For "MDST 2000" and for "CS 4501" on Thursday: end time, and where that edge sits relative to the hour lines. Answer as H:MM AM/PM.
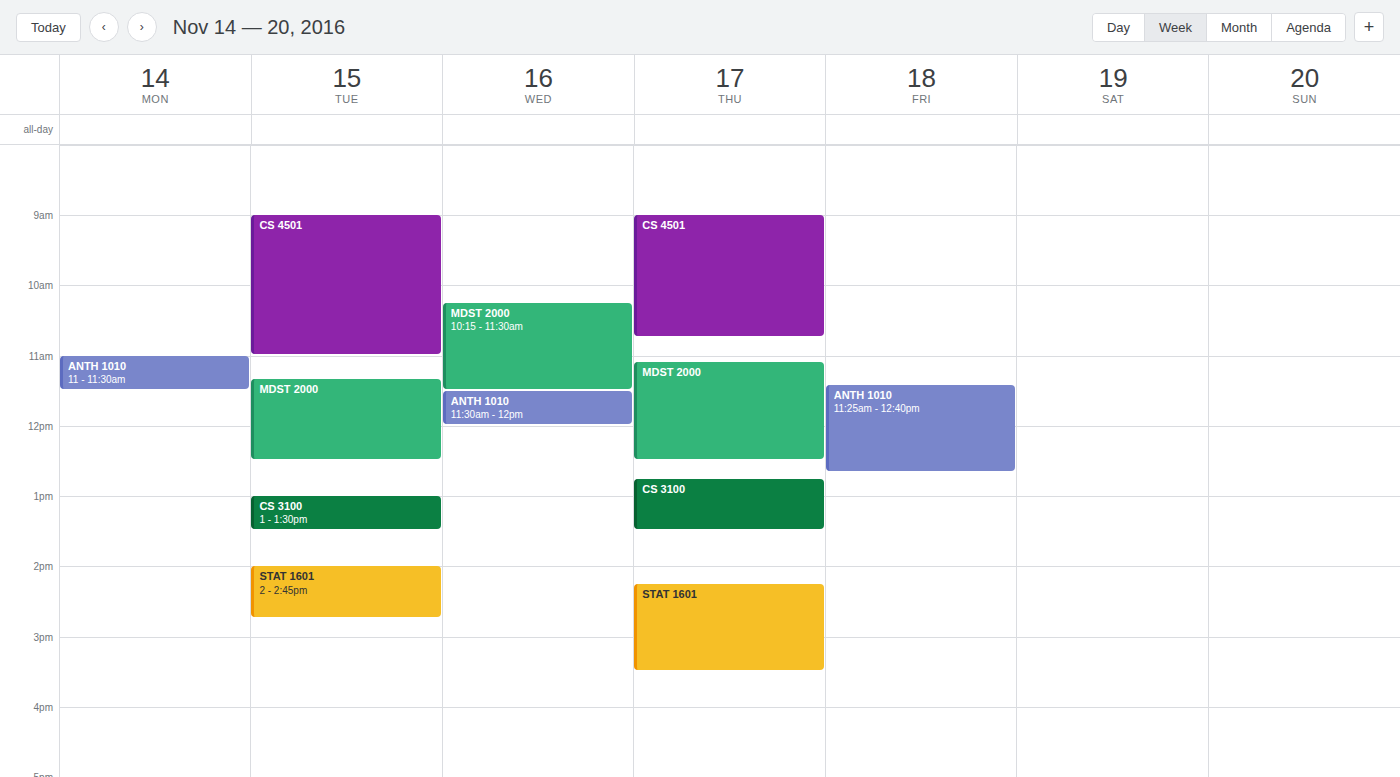
"MDST 2000": 12:30 PM, halfway between the 12 PM and 1 PM lines. "CS 4501": 10:45 AM, neither: three quarters of the way from the 10 AM line to the 11 AM line.